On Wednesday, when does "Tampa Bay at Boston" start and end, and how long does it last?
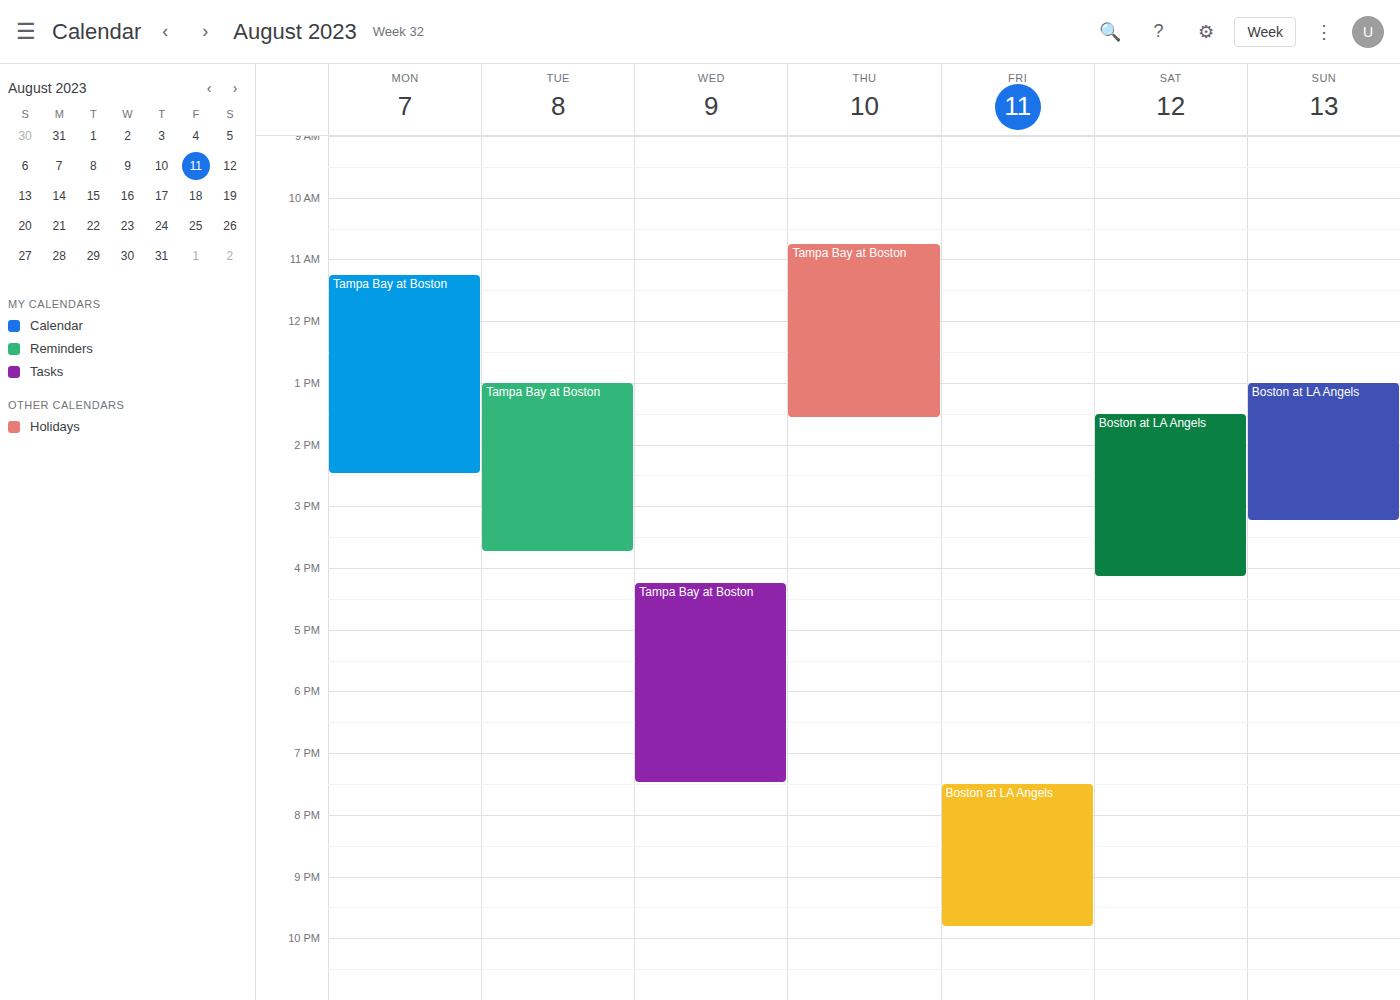
4:15 PM to 7:30 PM, 3 hours 15 minutes